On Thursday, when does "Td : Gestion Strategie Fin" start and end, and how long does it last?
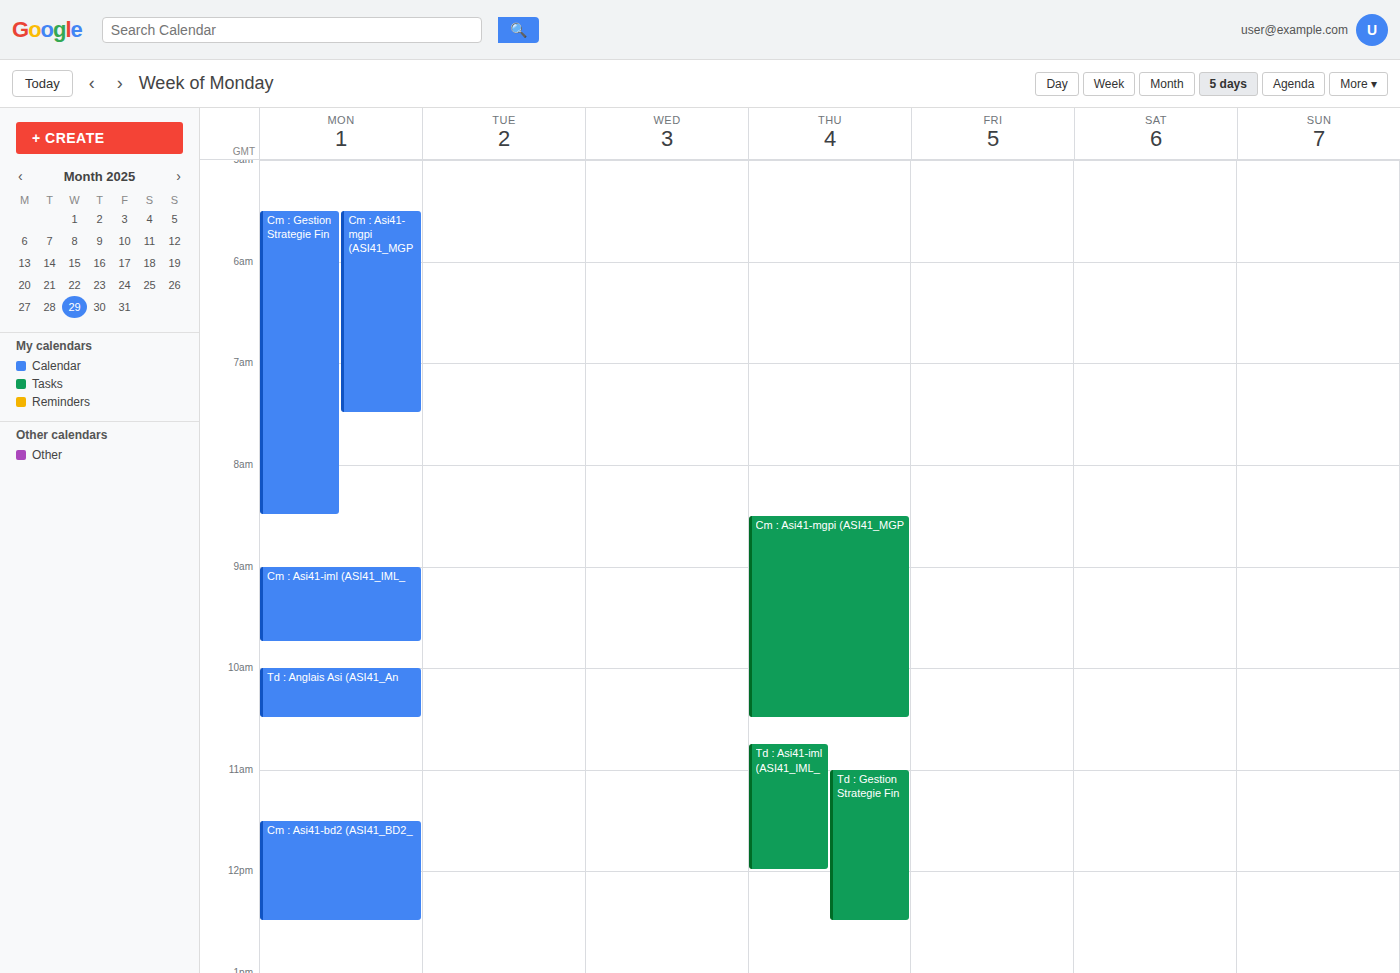
11:00 AM to 12:30 PM, 1 hour 30 minutes